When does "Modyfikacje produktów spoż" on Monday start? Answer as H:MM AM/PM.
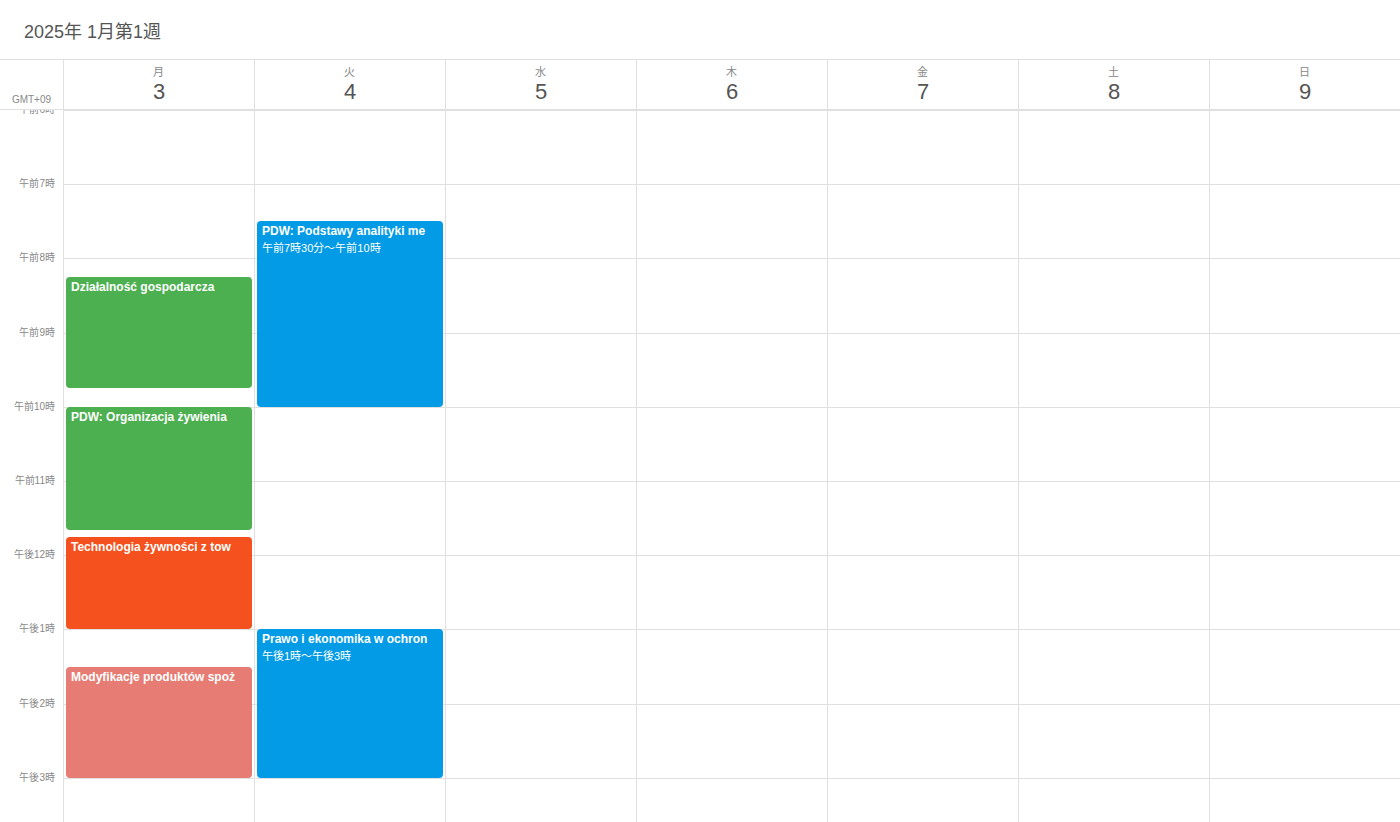
1:30 PM